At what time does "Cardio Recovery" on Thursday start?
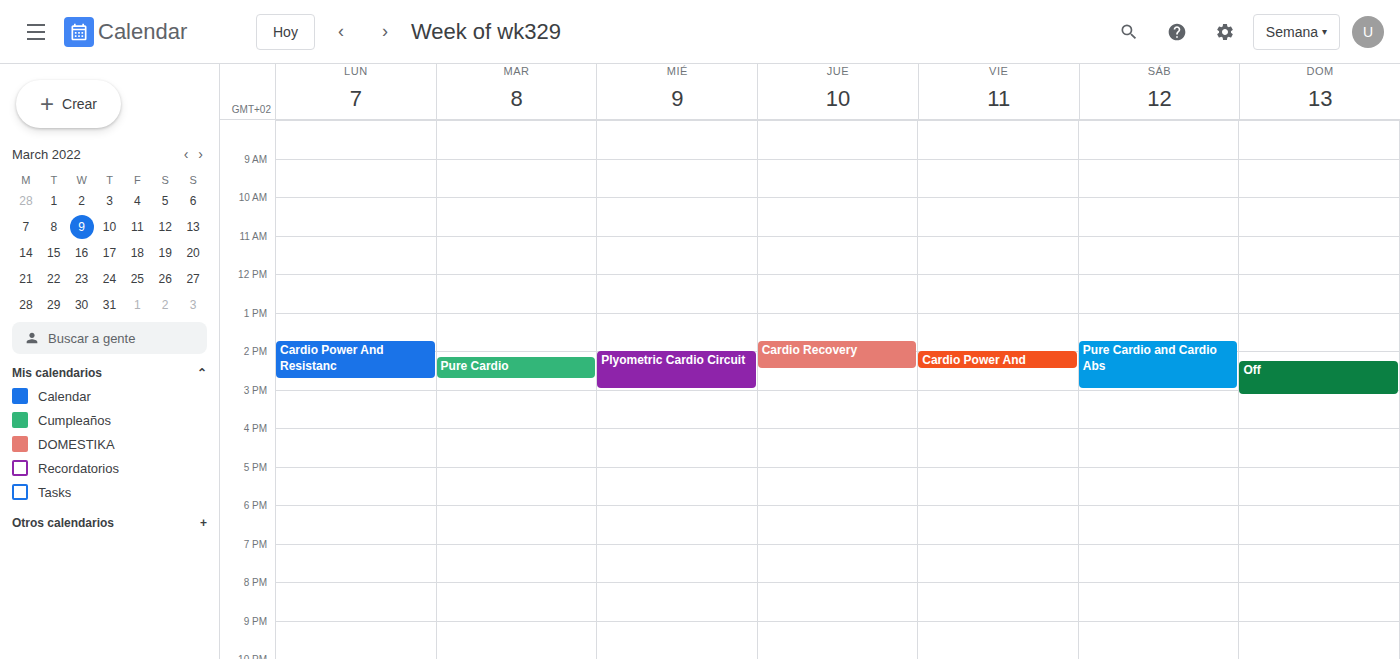
13:45